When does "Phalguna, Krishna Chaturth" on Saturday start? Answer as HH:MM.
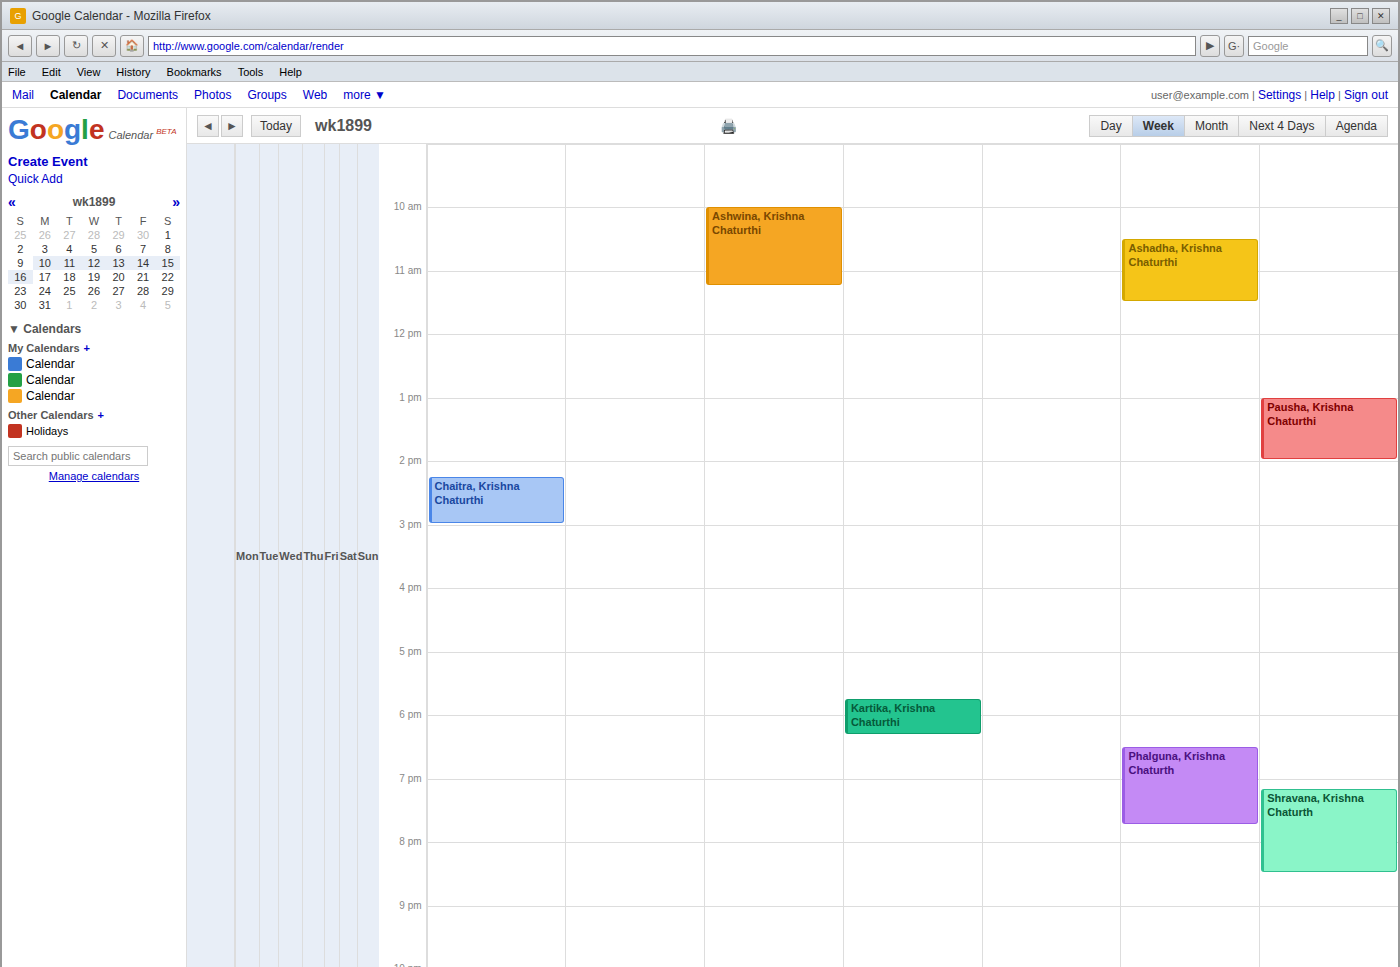
18:30